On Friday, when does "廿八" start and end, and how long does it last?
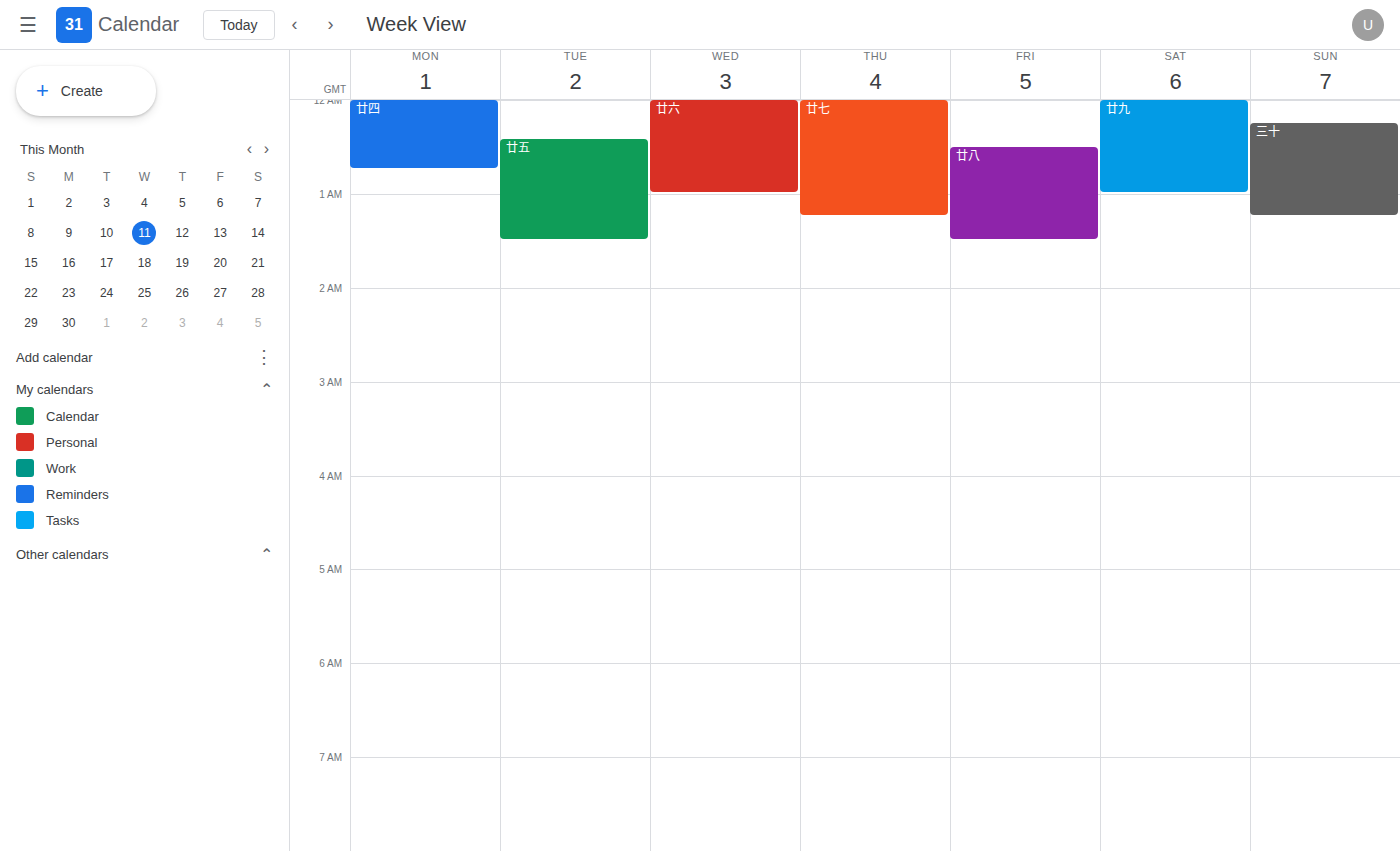
12:30 AM to 1:30 AM, 1 hour